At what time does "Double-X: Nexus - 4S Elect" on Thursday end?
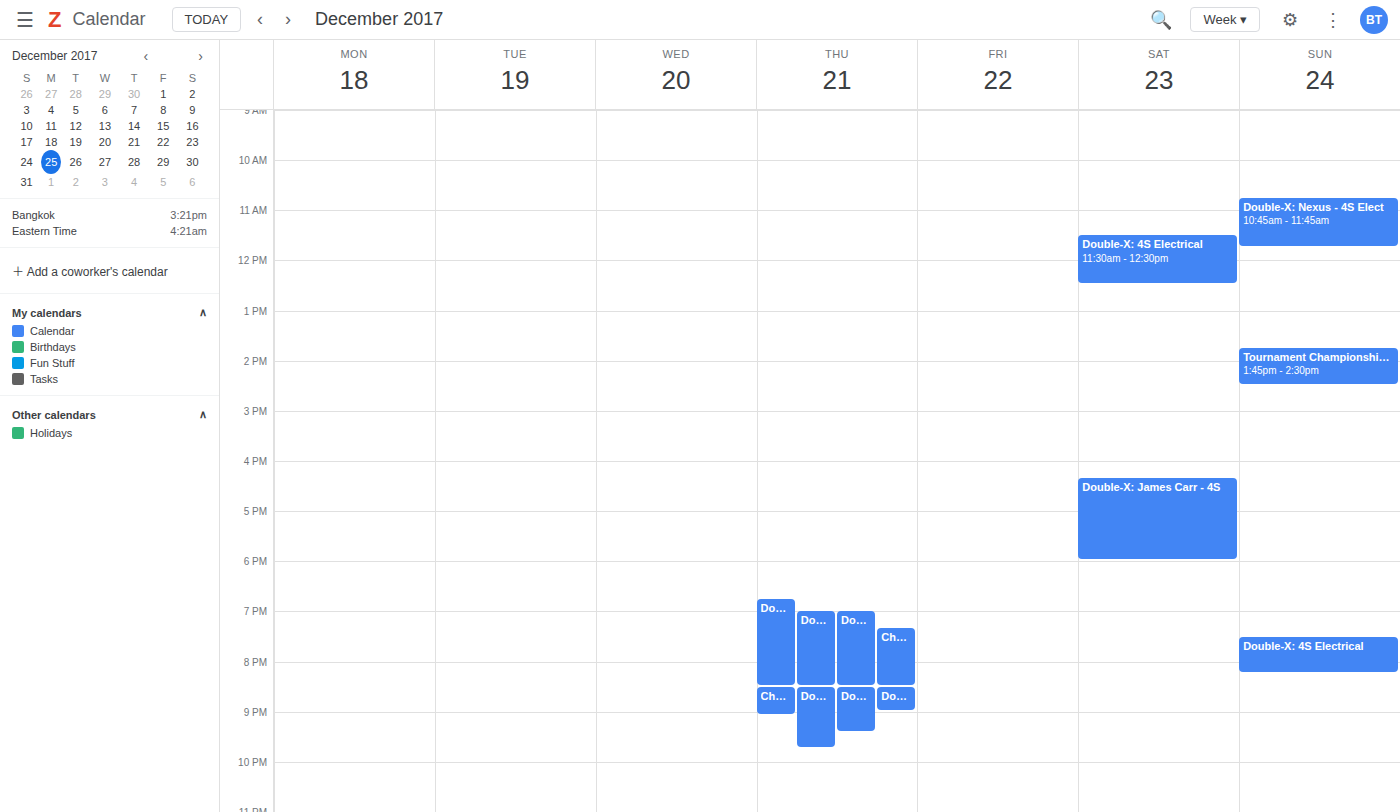
8:30 PM